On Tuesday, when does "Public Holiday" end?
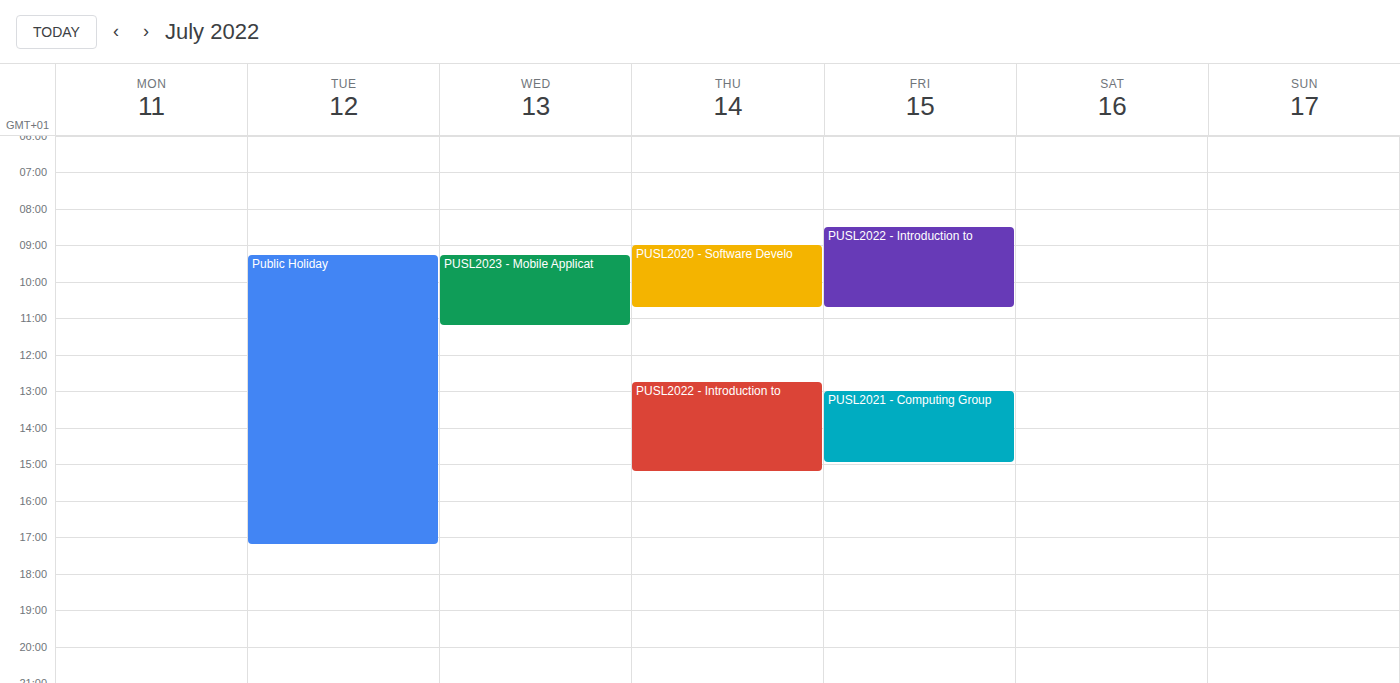
5:15 PM